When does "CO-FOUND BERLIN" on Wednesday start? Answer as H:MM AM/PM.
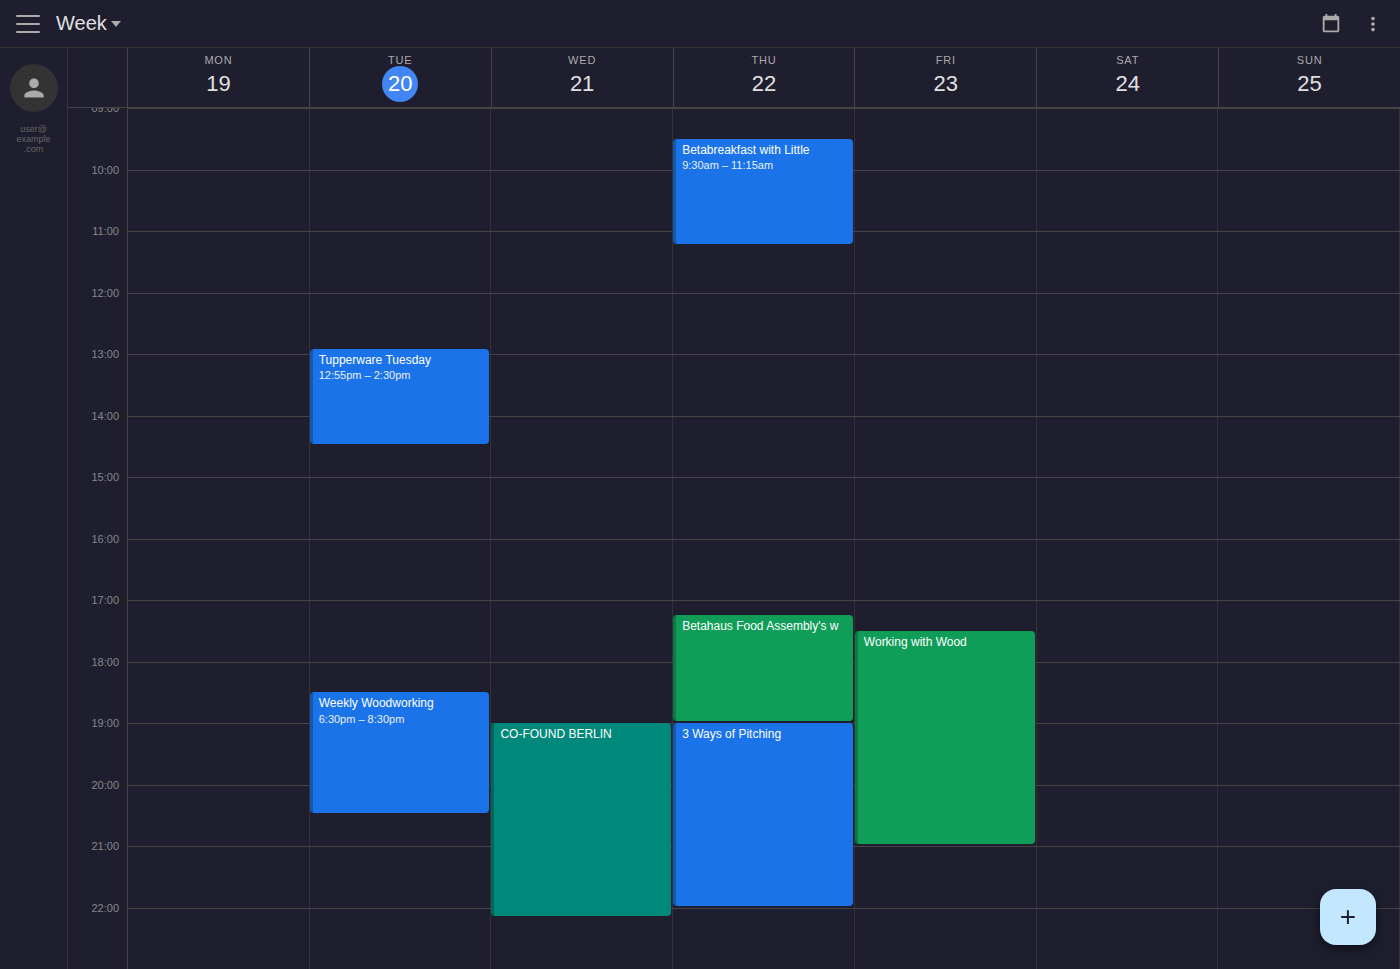
7:00 PM